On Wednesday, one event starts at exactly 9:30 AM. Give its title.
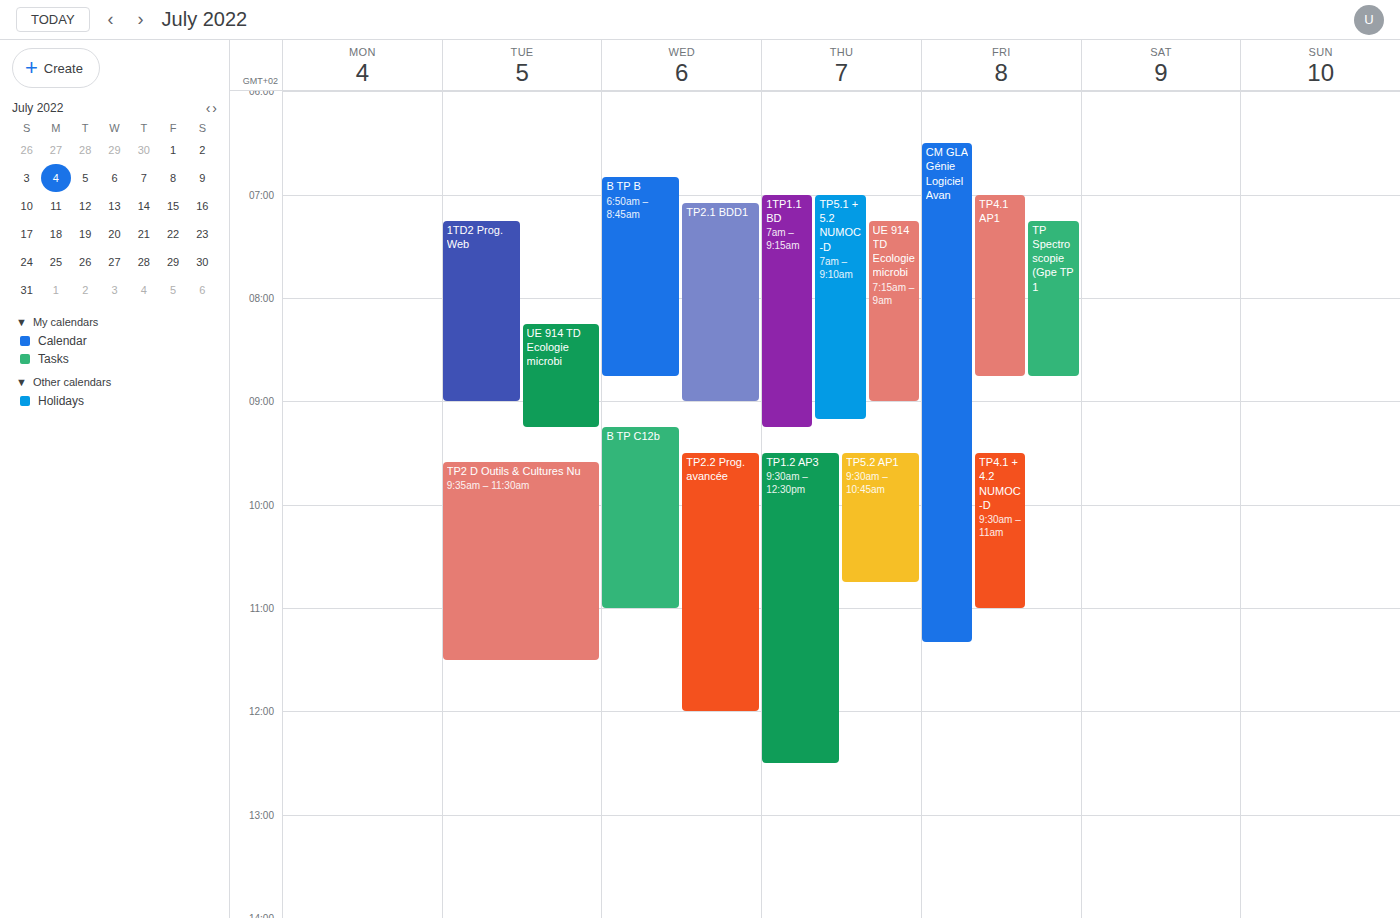
"TP2.2 Prog. avancée"